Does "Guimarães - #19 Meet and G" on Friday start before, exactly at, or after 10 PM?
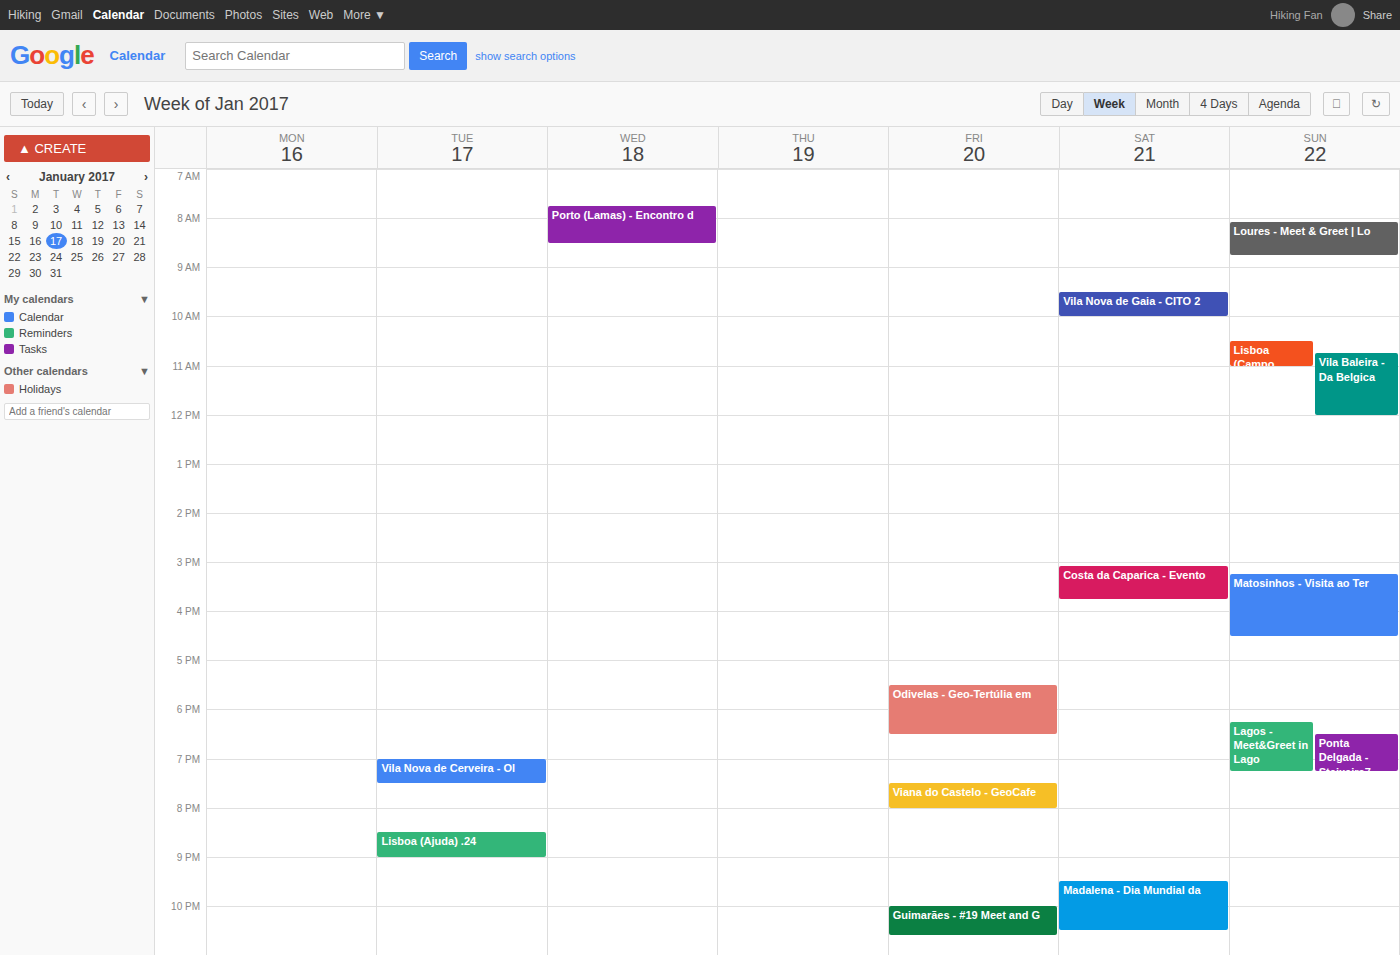
10:00 PM -- exactly at 10 PM, on the 10 PM line.